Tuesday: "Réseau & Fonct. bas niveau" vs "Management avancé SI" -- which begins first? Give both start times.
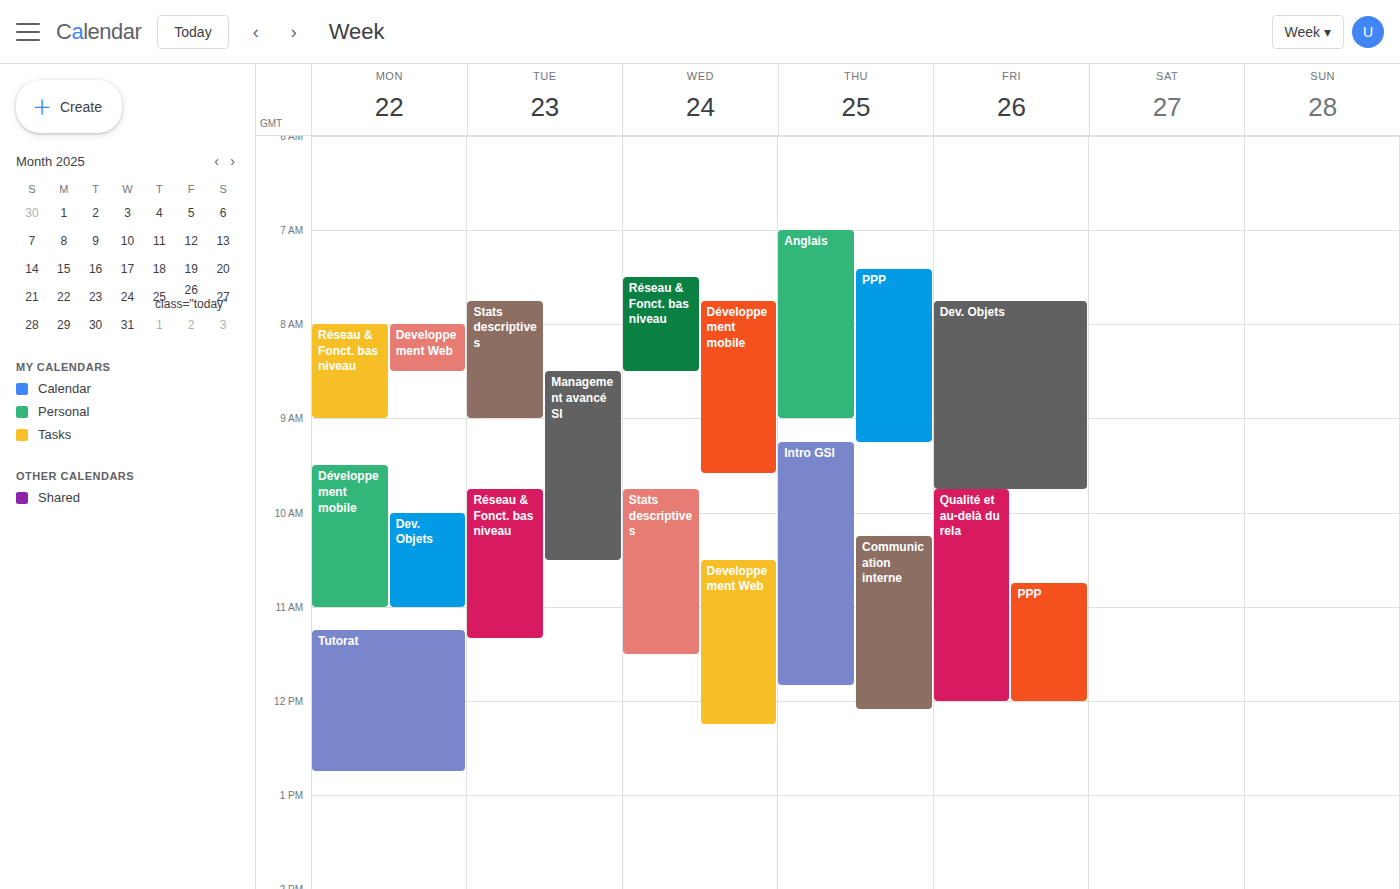
"Management avancé SI" 8:30 AM; "Réseau & Fonct. bas niveau" 9:45 AM.